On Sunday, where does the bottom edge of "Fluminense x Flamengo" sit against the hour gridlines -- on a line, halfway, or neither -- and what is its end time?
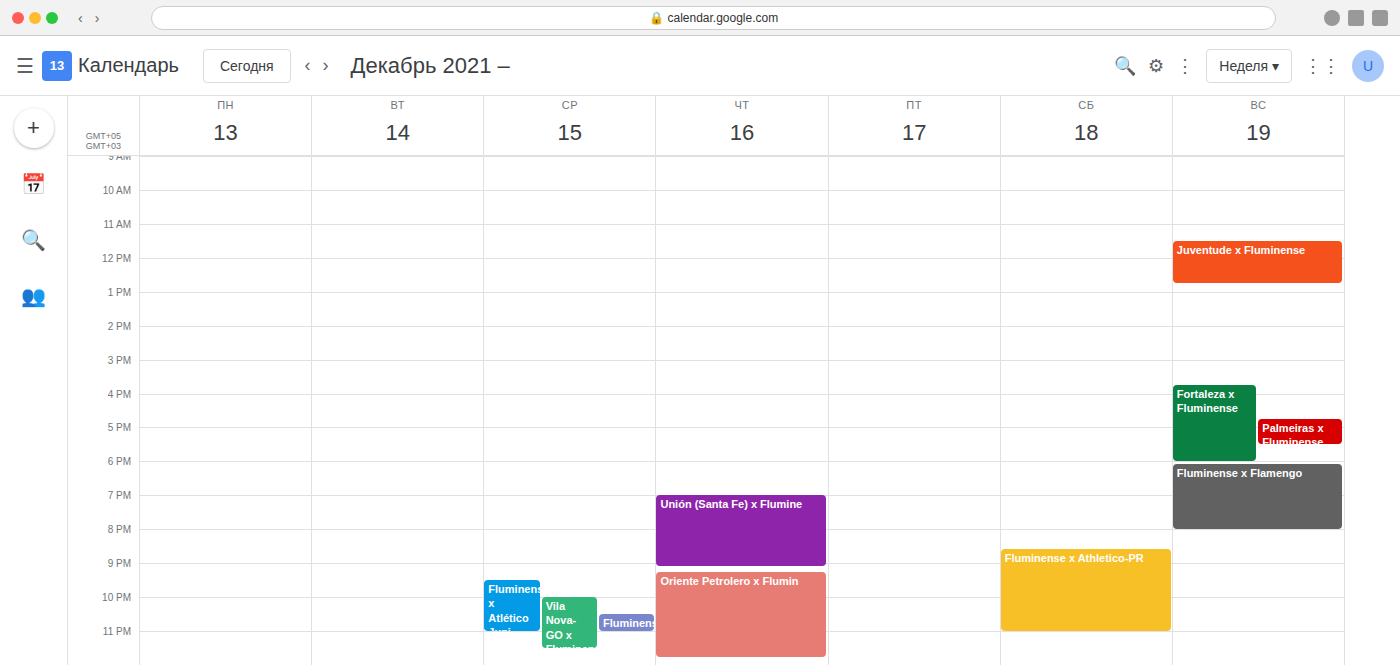
8:00 PM -- exactly on the 8 PM line.